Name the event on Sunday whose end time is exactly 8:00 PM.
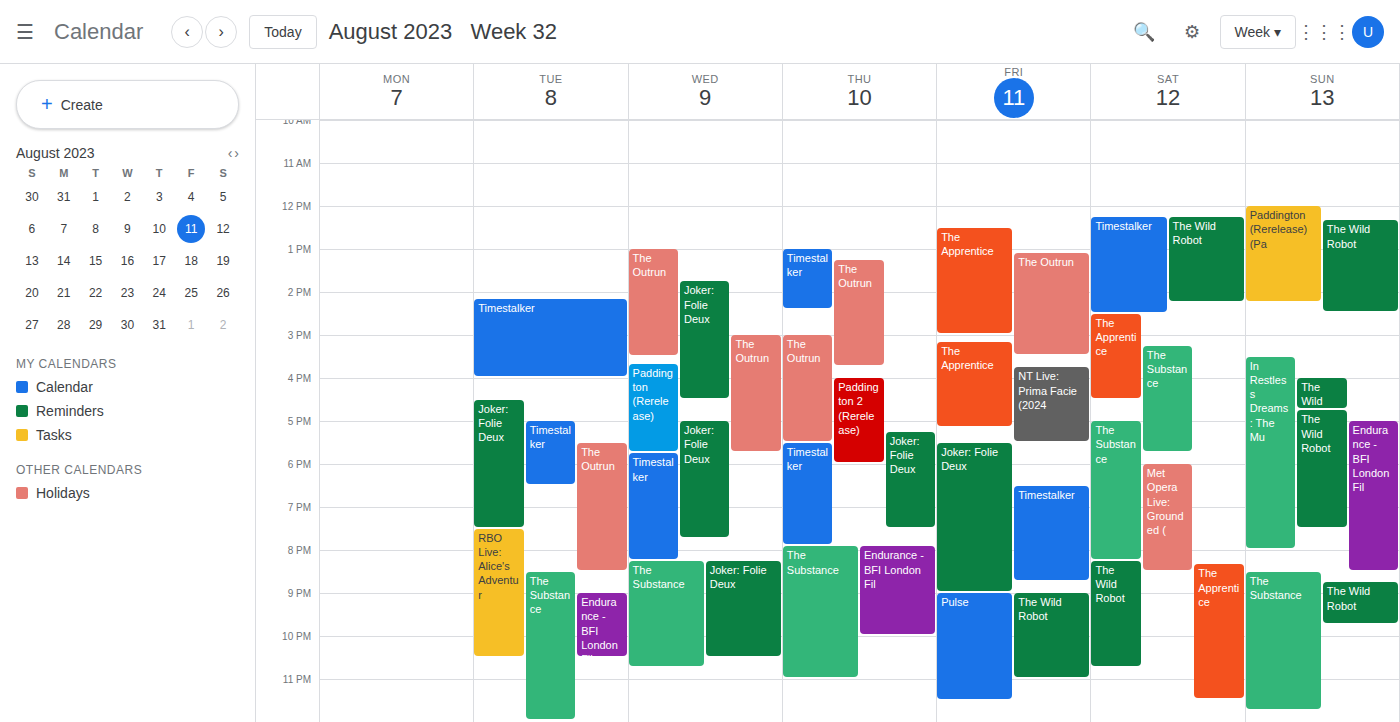
"In Restless Dreams: The Mu"